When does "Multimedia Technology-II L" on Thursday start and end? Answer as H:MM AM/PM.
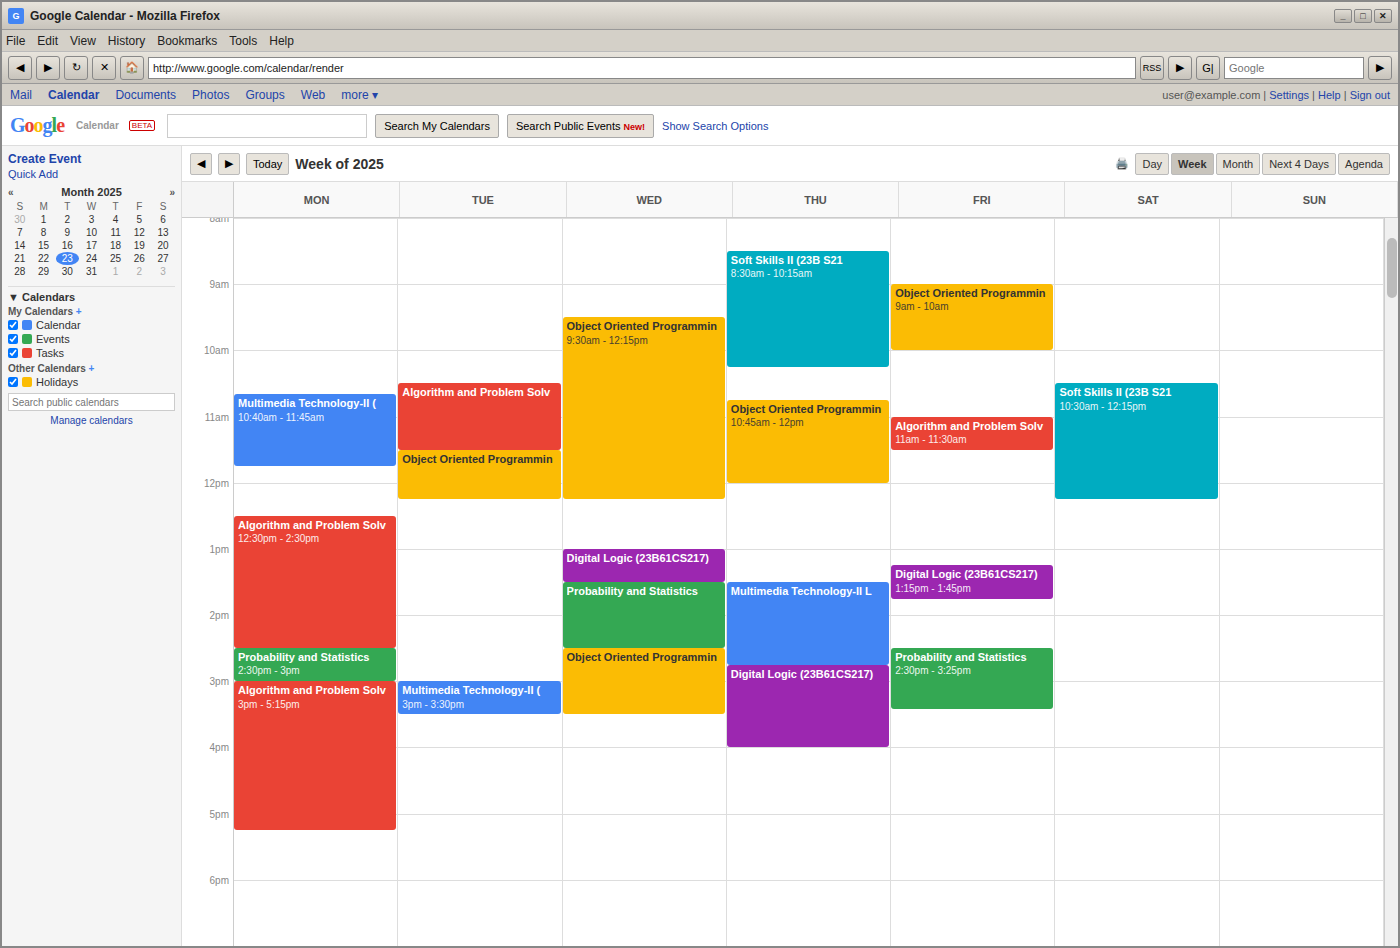
1:30 PM to 2:45 PM